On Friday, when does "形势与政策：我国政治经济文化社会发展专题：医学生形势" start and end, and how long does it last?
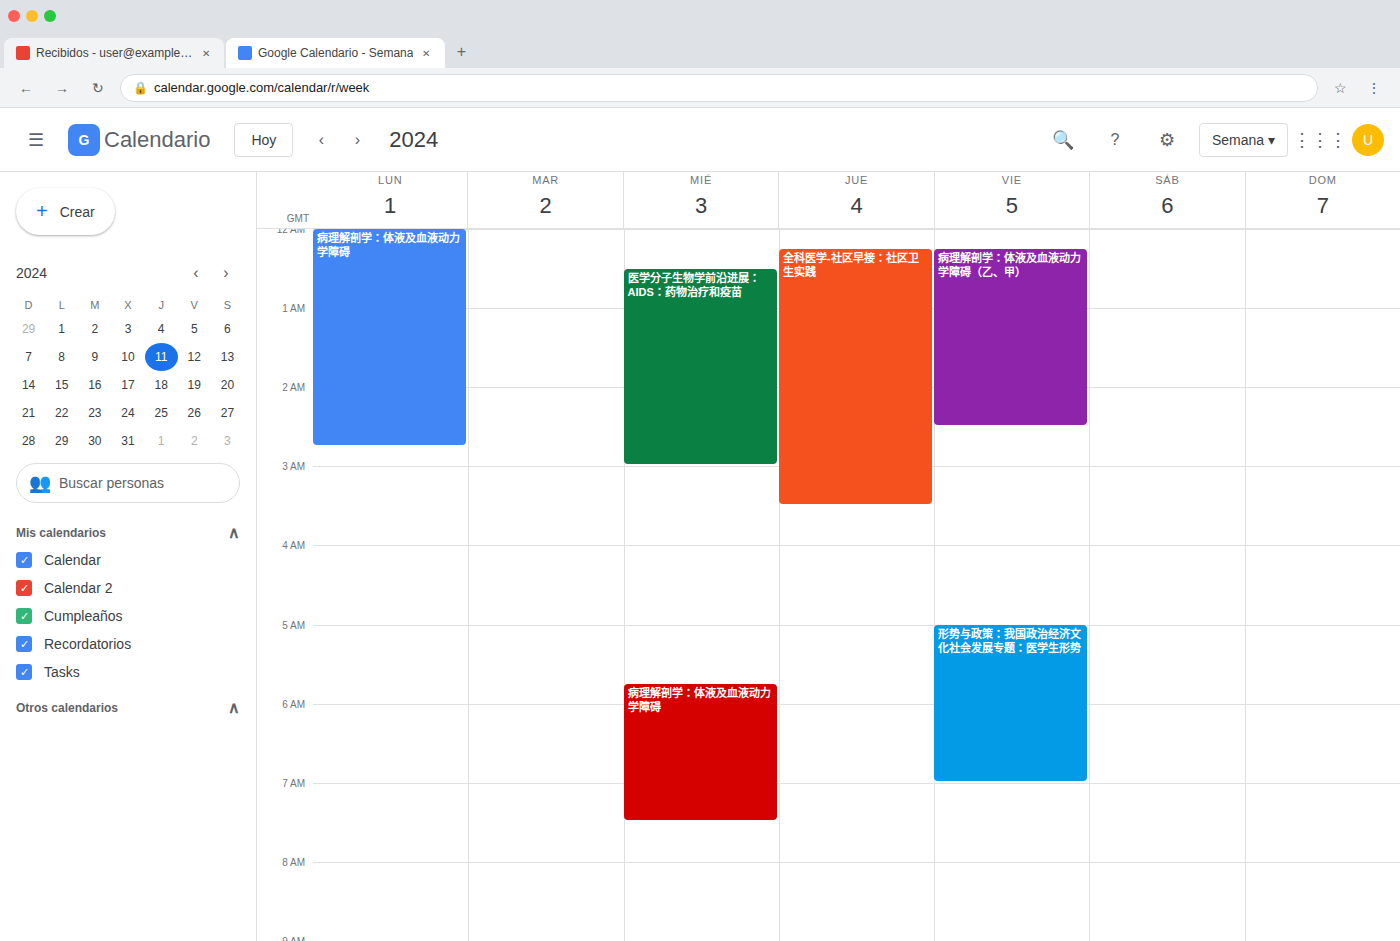
5:00 AM to 7:00 AM, 2 hours